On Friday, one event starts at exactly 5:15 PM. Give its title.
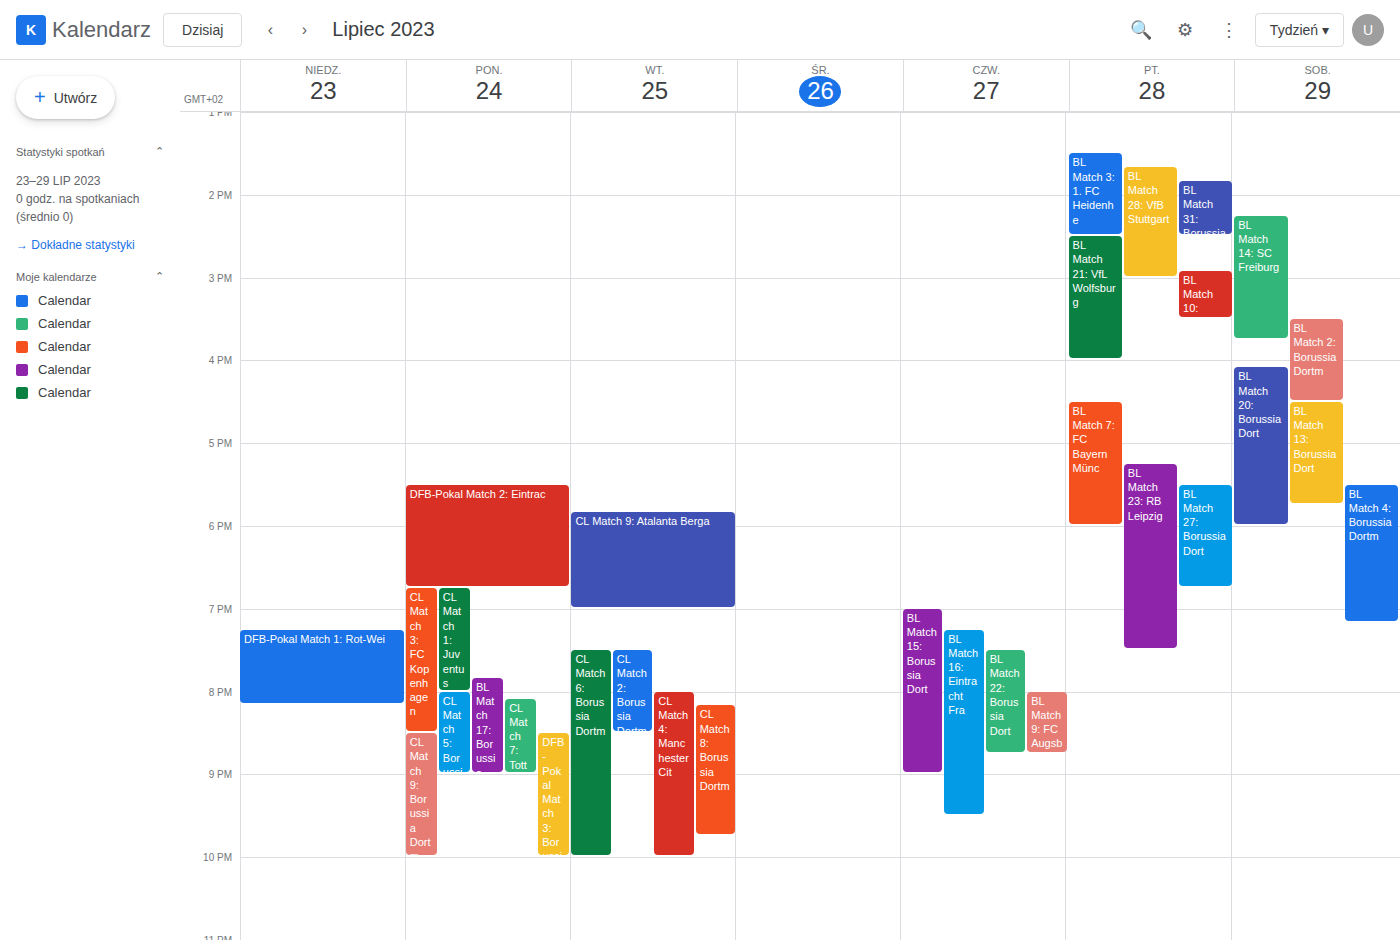
"BL Match 23: RB Leipzig"